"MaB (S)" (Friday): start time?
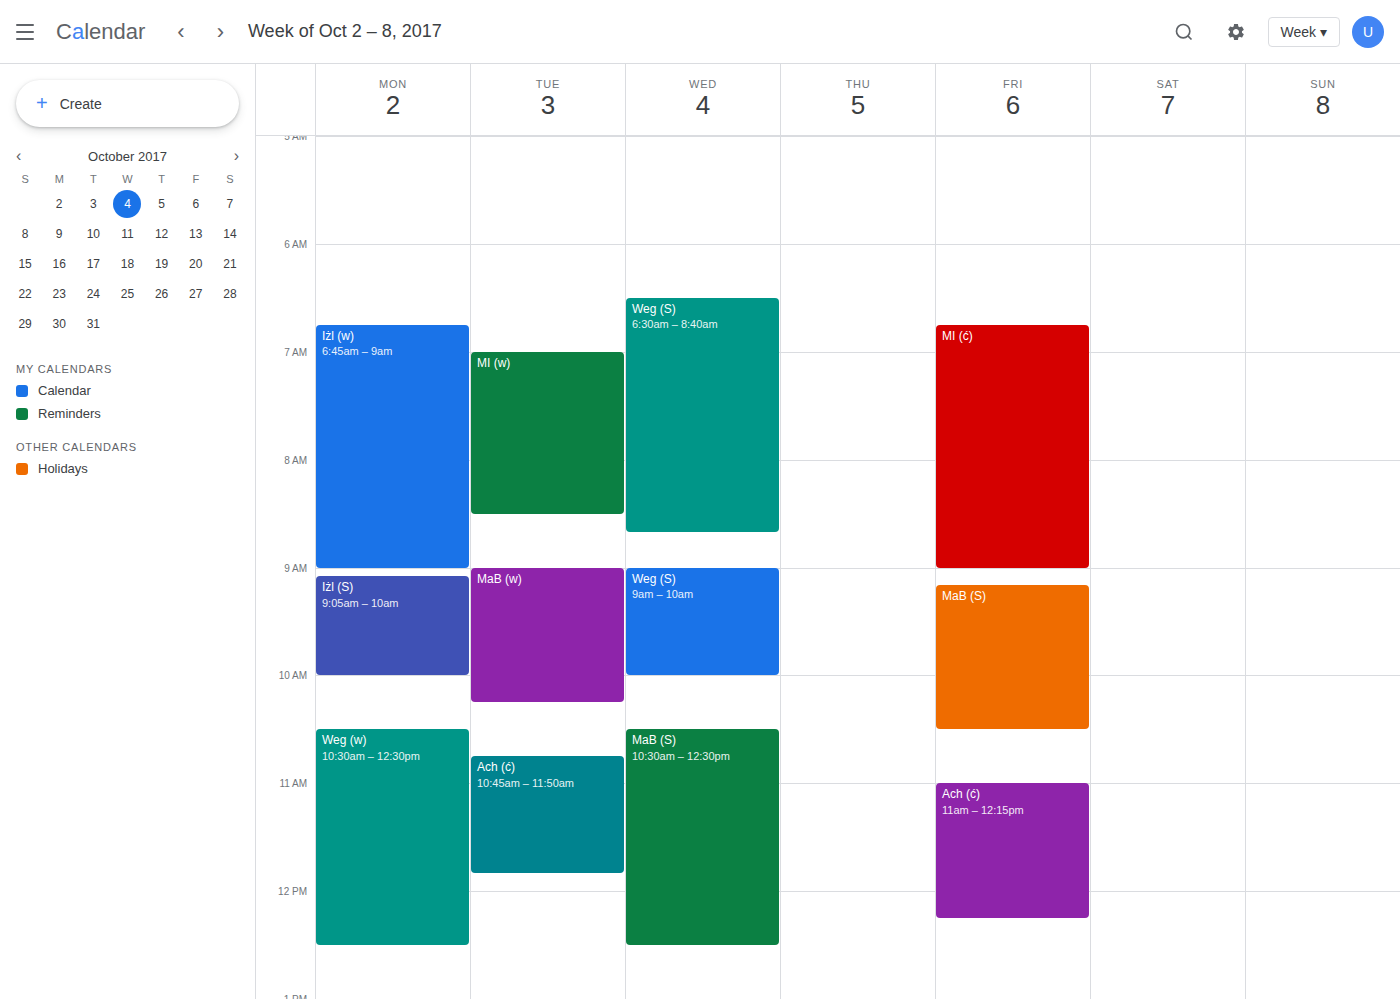
9:10 AM